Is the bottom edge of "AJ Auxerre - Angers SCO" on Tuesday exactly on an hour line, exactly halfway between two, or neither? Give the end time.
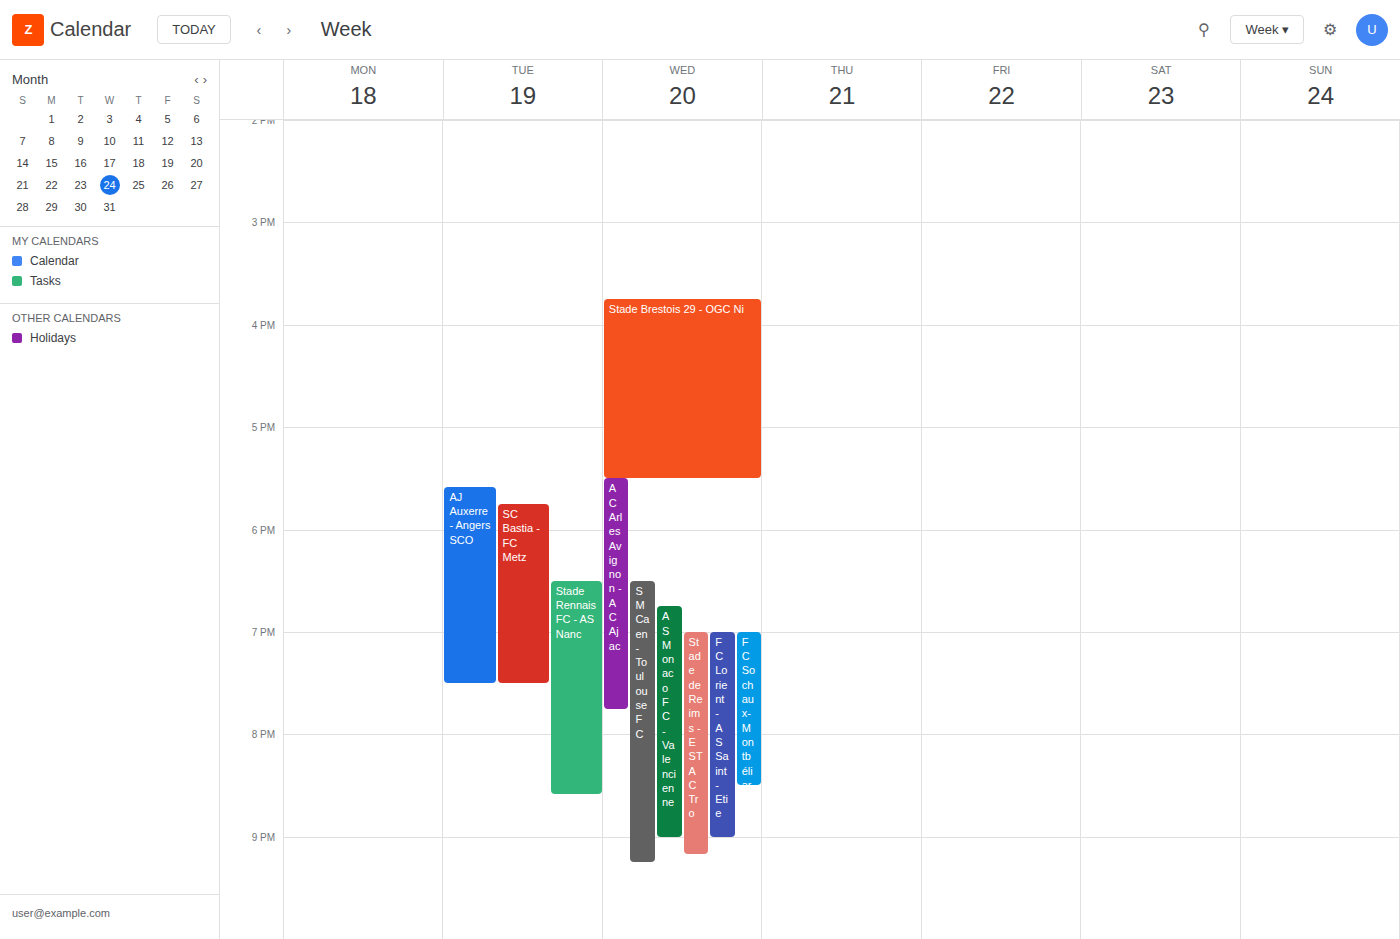
7:30 PM -- halfway between the 7 PM and 8 PM lines.